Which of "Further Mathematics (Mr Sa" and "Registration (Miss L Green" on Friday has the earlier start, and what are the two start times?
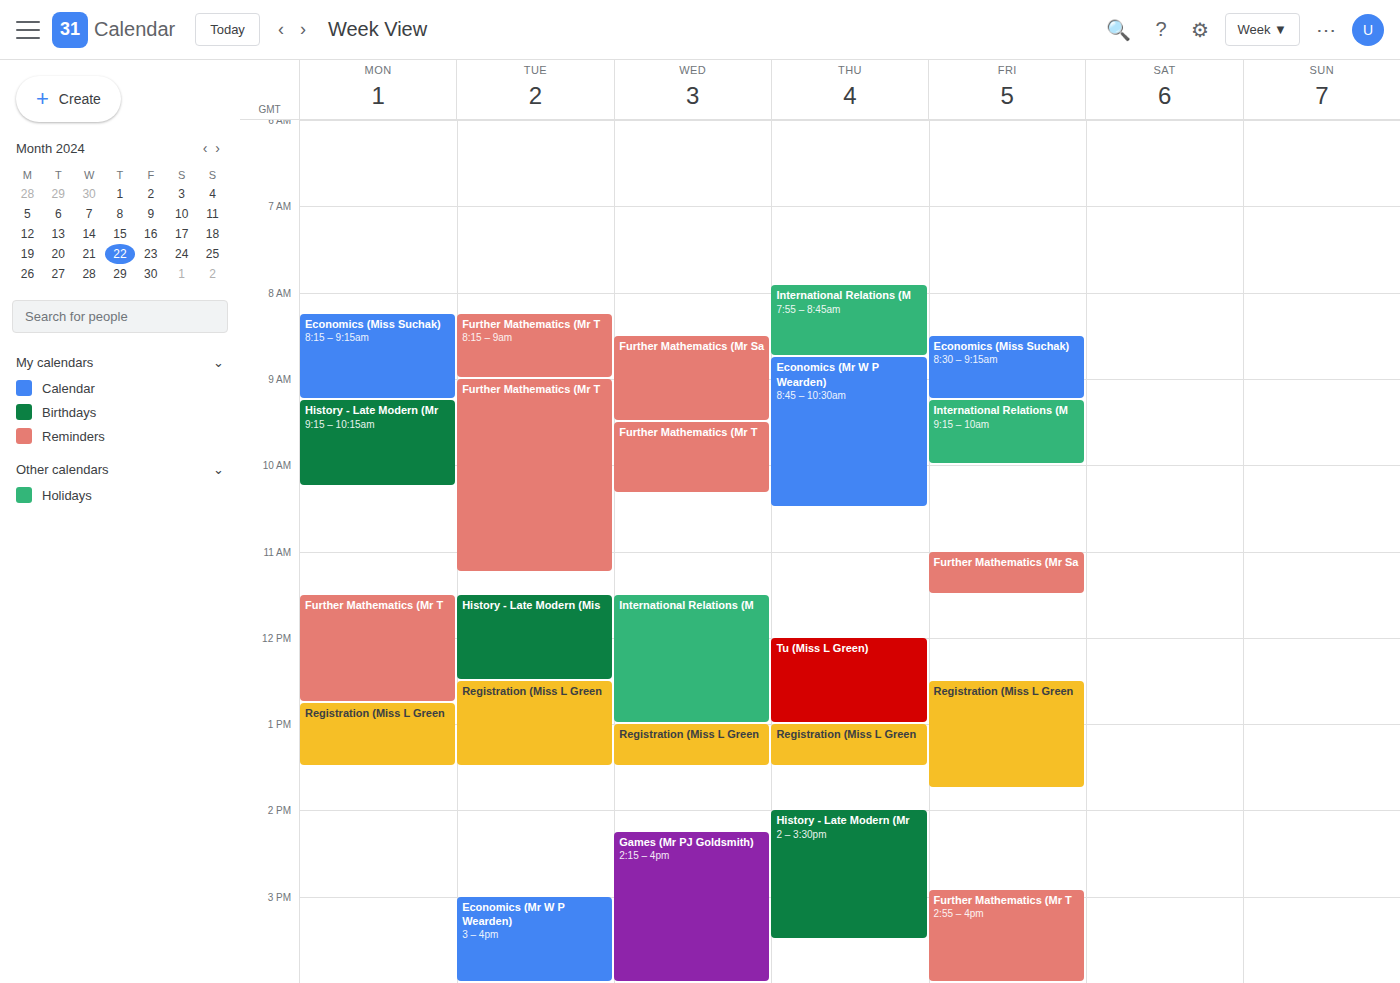
"Further Mathematics (Mr Sa" 11:00 AM; "Registration (Miss L Green" 12:30 PM.